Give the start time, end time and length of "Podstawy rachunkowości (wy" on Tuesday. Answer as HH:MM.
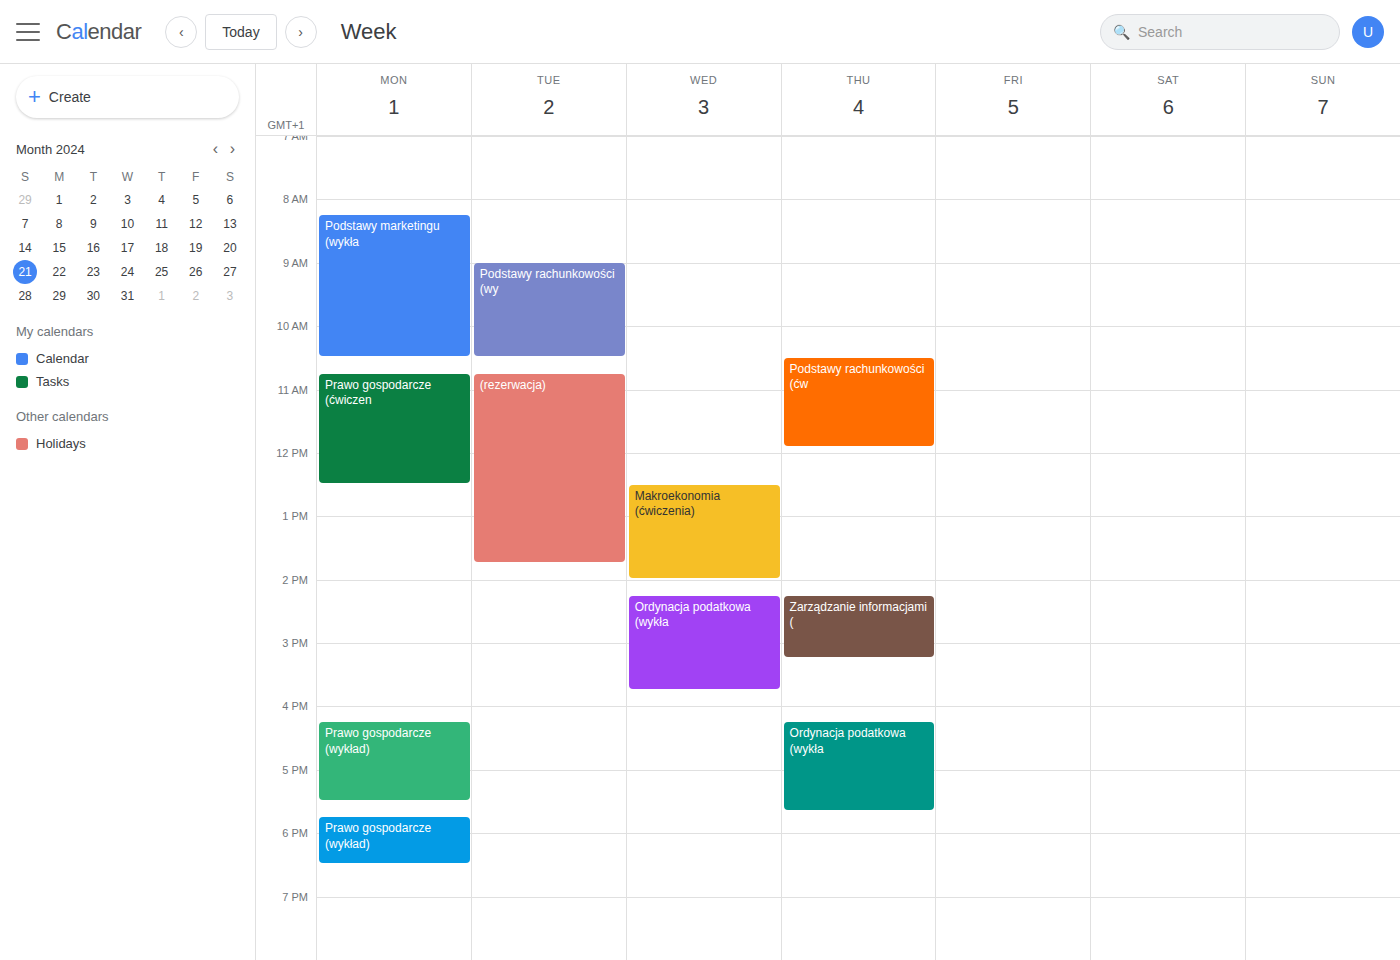
09:00 to 10:30, 1 hour 30 minutes